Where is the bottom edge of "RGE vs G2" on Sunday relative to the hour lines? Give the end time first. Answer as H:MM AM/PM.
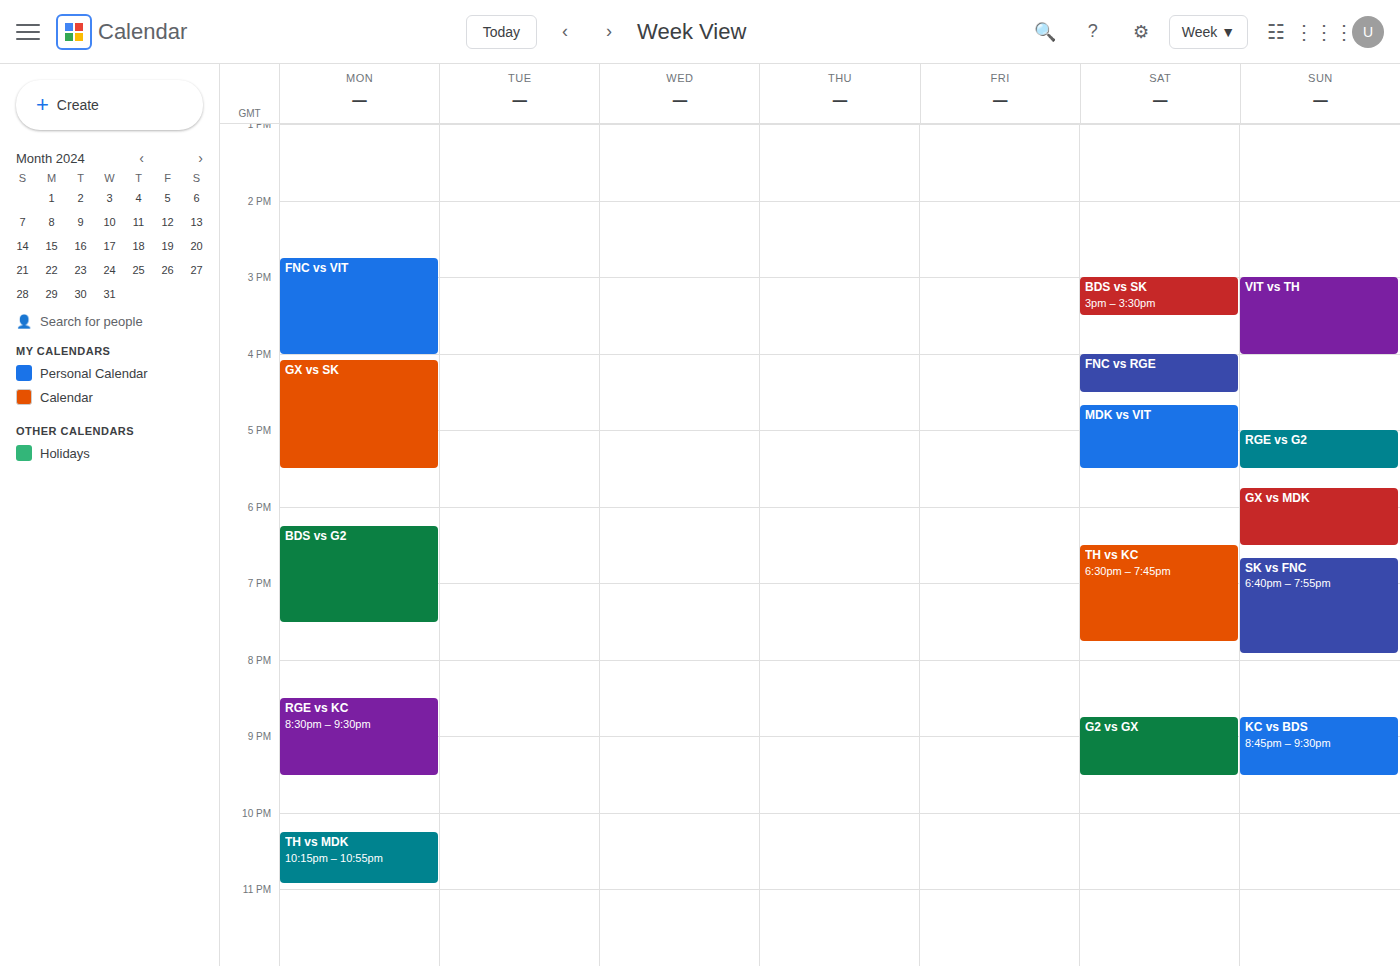
5:30 PM -- halfway between the 5 PM and 6 PM lines.